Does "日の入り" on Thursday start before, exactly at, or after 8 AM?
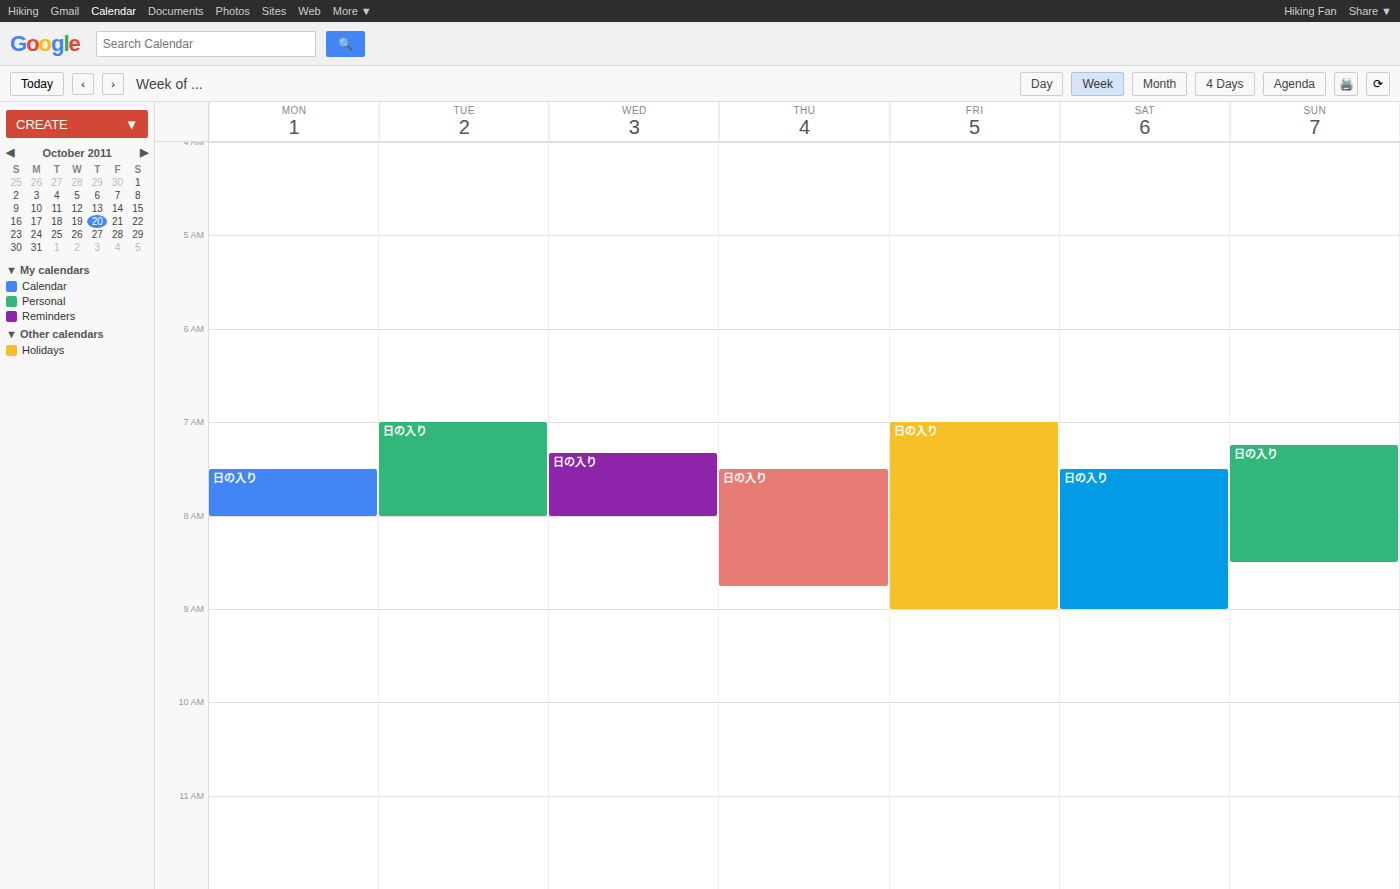
7:30 AM -- before 8 AM, 30 minutes above the 8 AM line.